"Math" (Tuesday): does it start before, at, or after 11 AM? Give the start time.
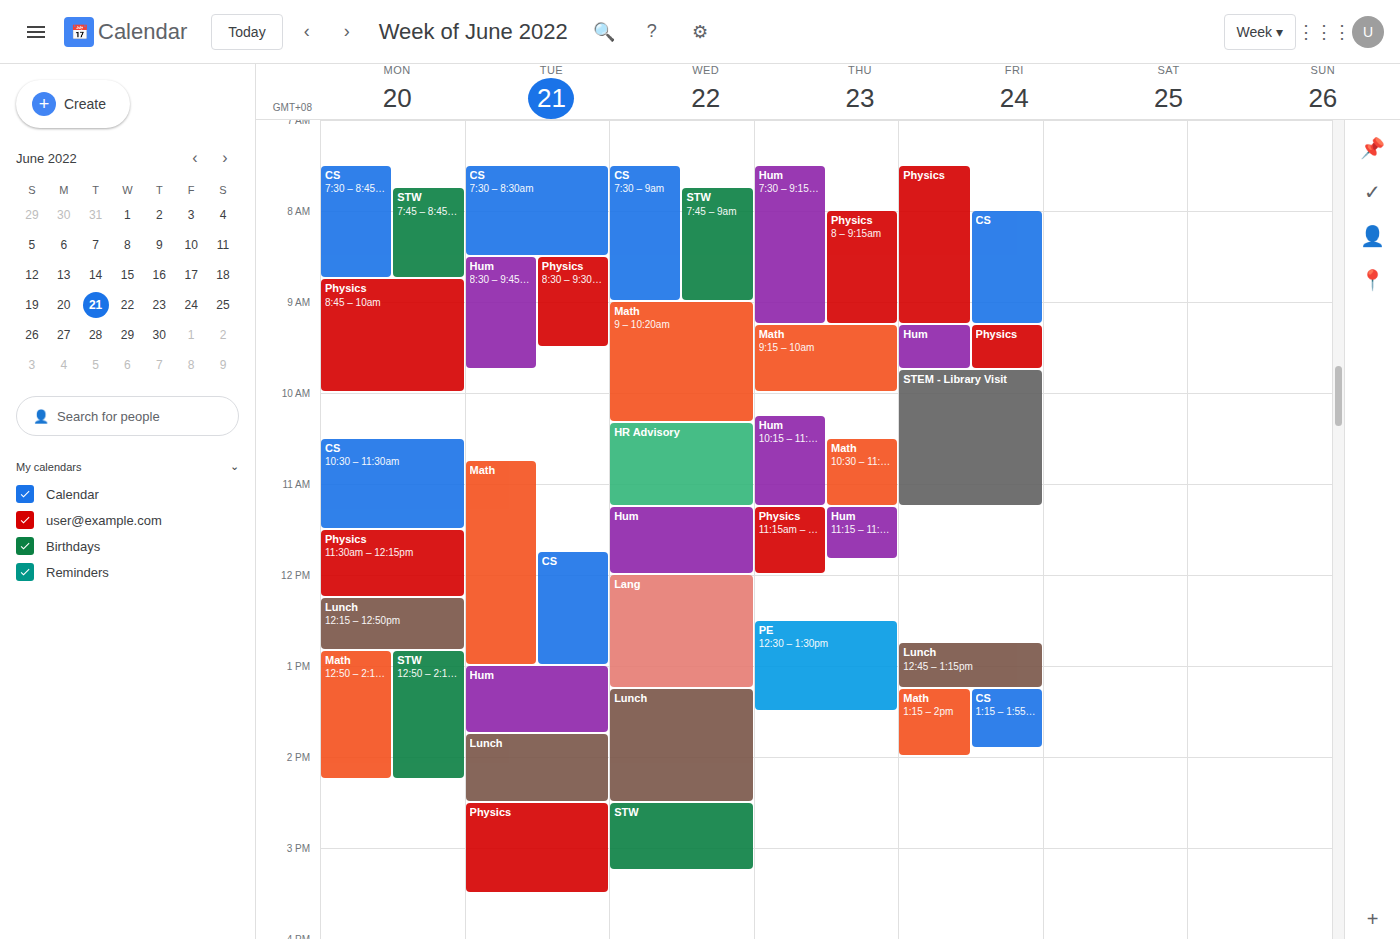
10:45 AM -- before 11 AM, 15 minutes above the 11 AM line.